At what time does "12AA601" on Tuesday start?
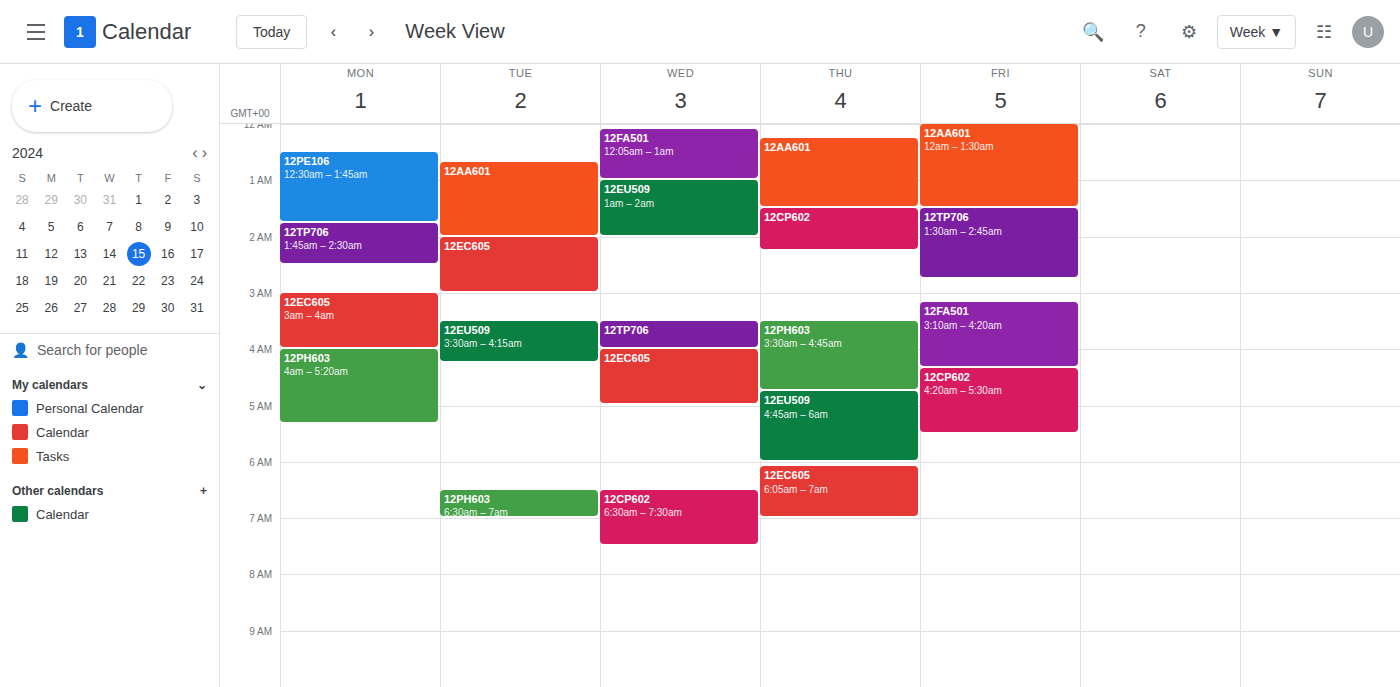
12:40 AM